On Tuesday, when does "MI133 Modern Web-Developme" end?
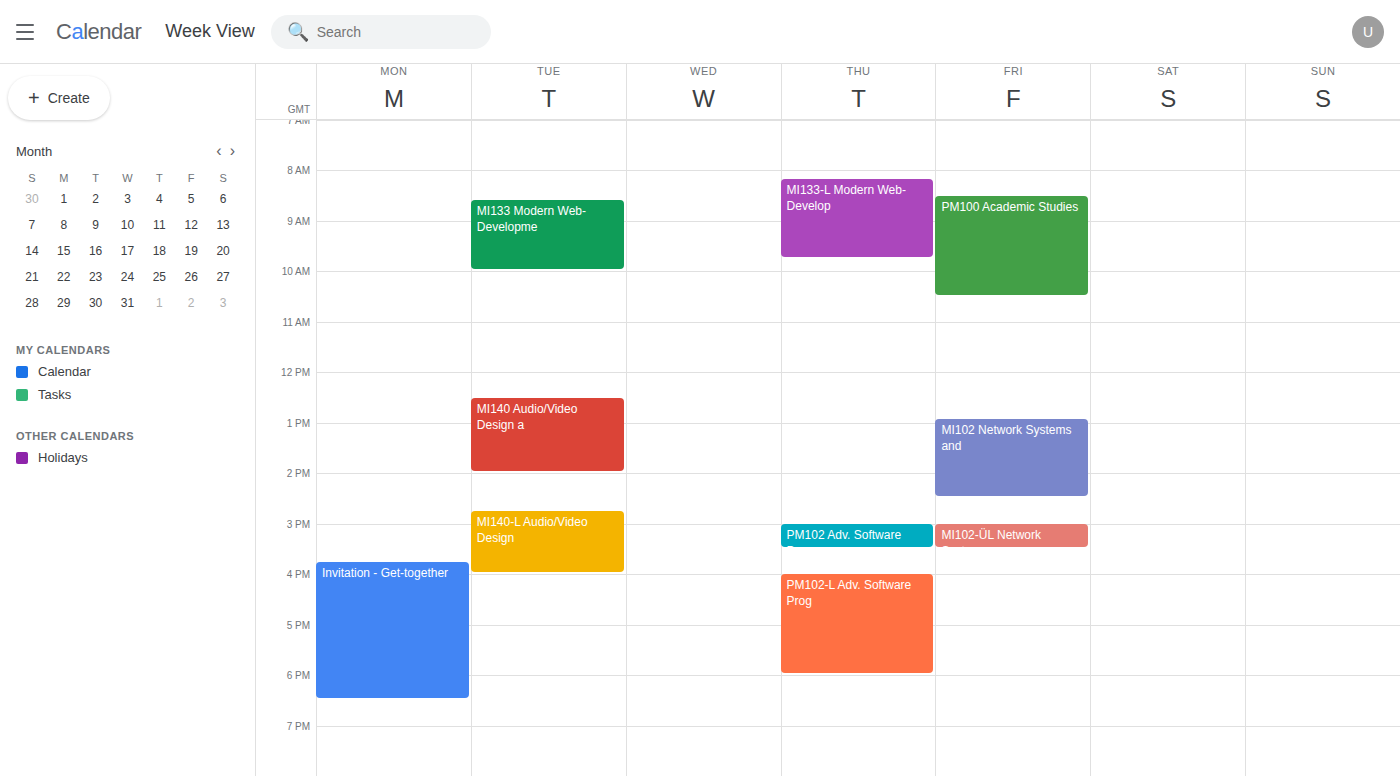
10:00 AM